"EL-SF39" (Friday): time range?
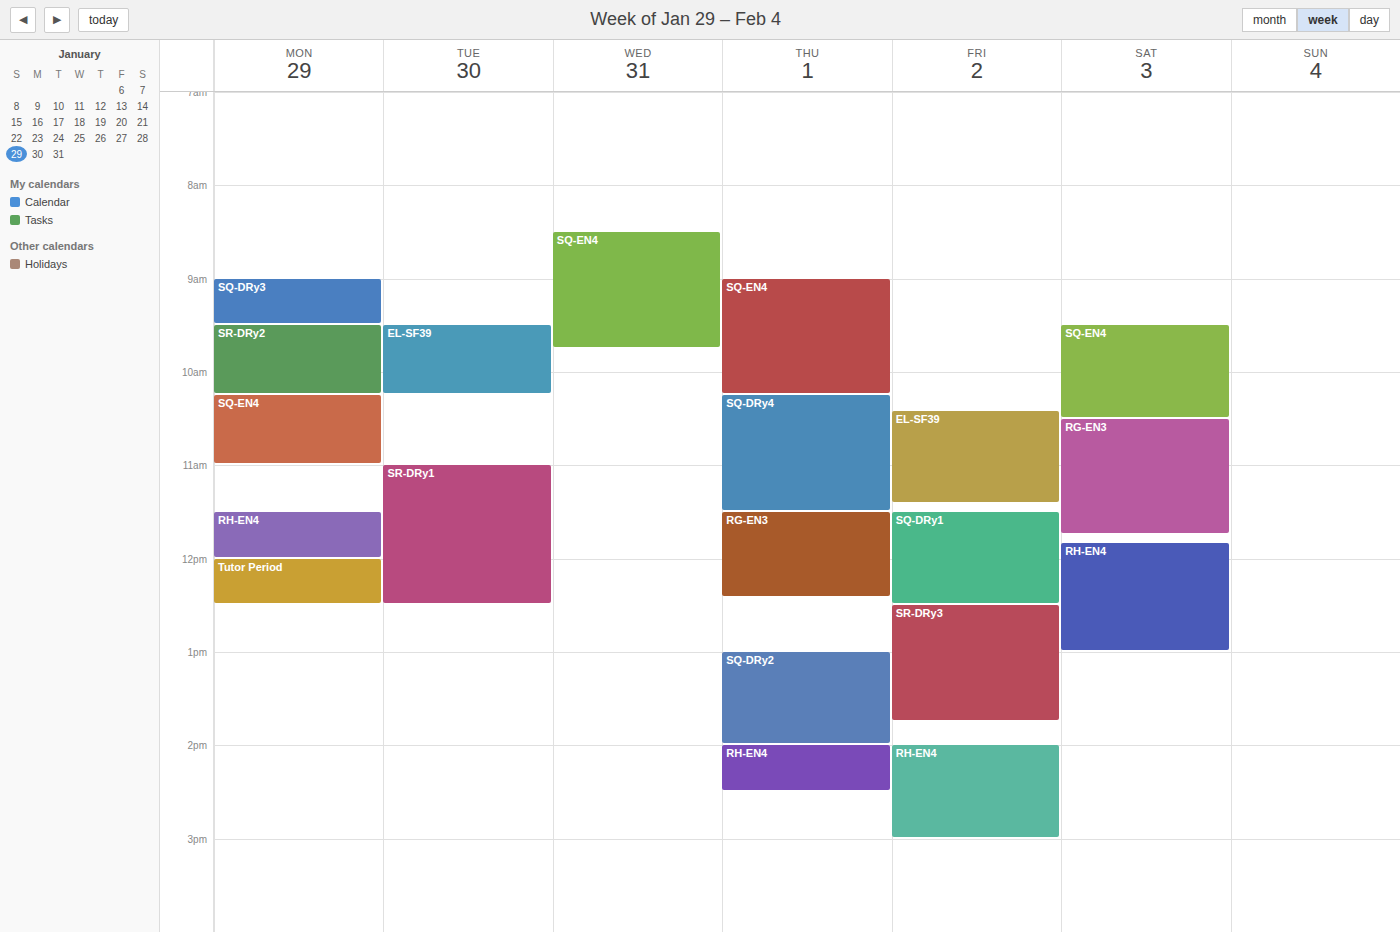
10:25 AM to 11:25 AM